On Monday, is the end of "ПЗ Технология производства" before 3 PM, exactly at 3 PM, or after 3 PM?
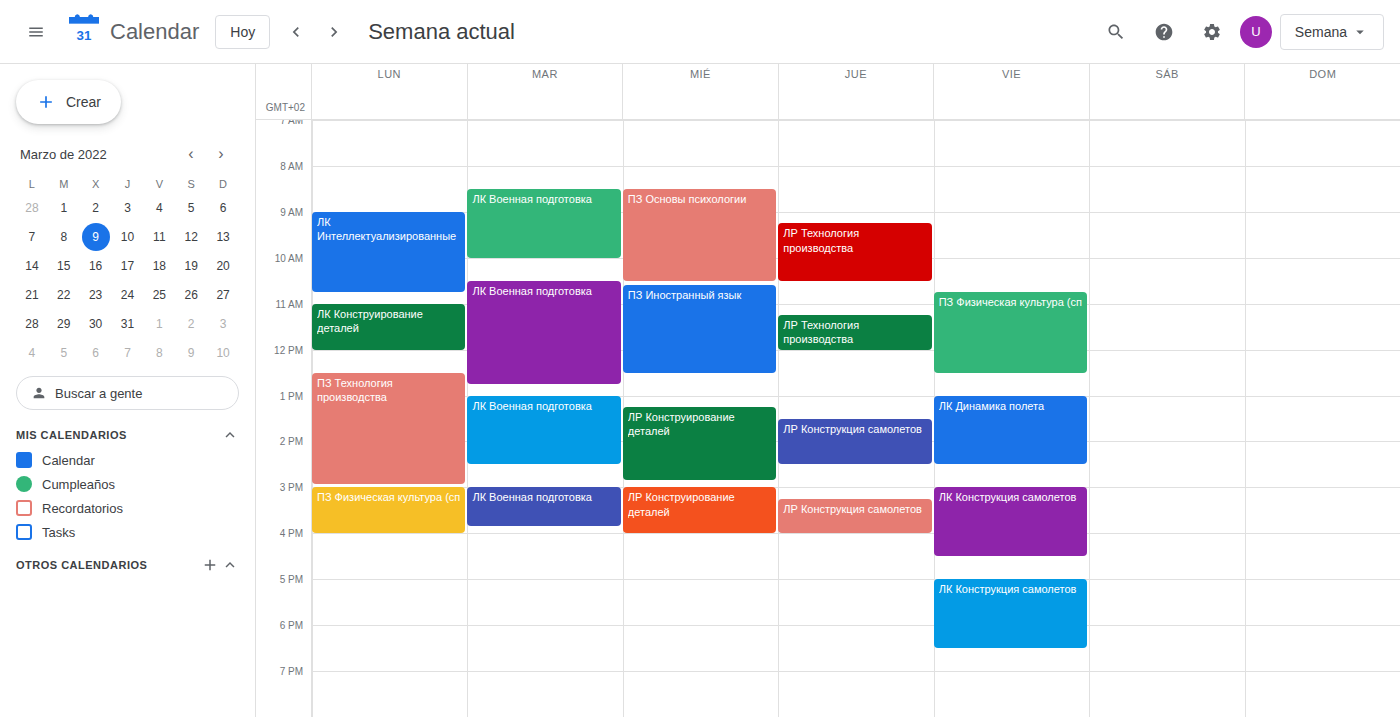
2:55 PM -- before 3 PM, 5 minutes above the 3 PM line.